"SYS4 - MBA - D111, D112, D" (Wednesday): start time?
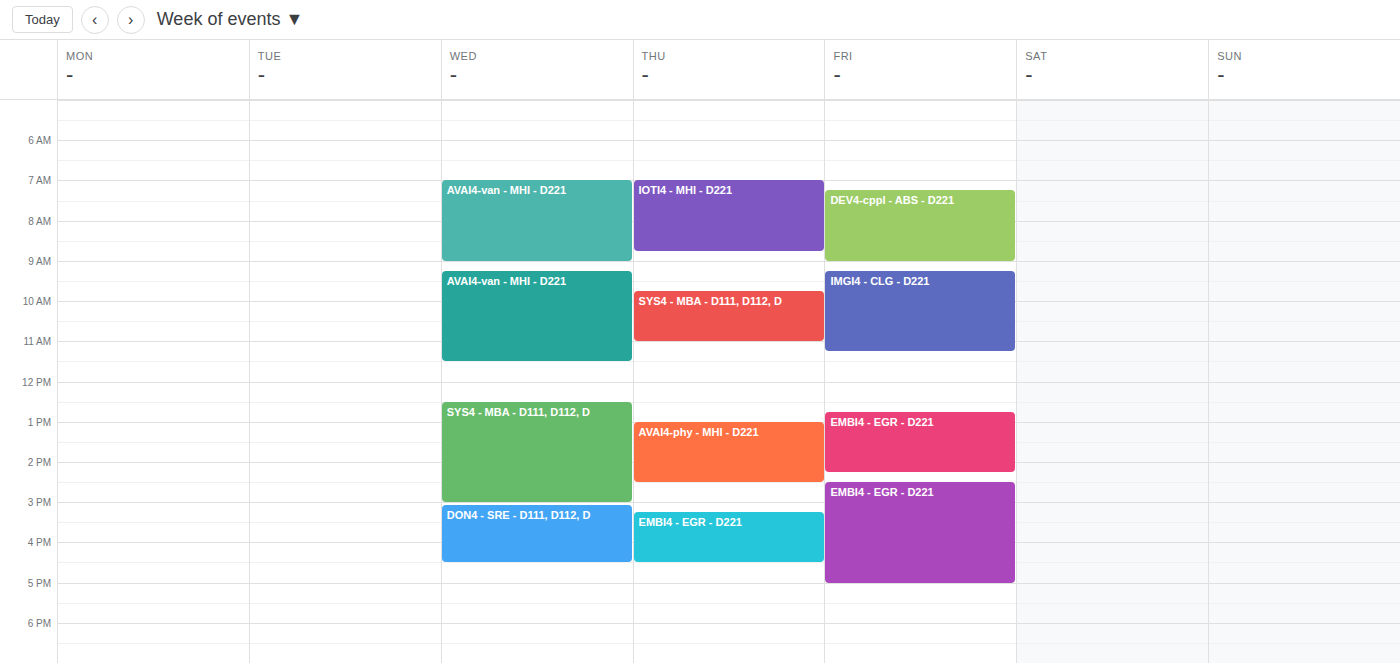
12:30